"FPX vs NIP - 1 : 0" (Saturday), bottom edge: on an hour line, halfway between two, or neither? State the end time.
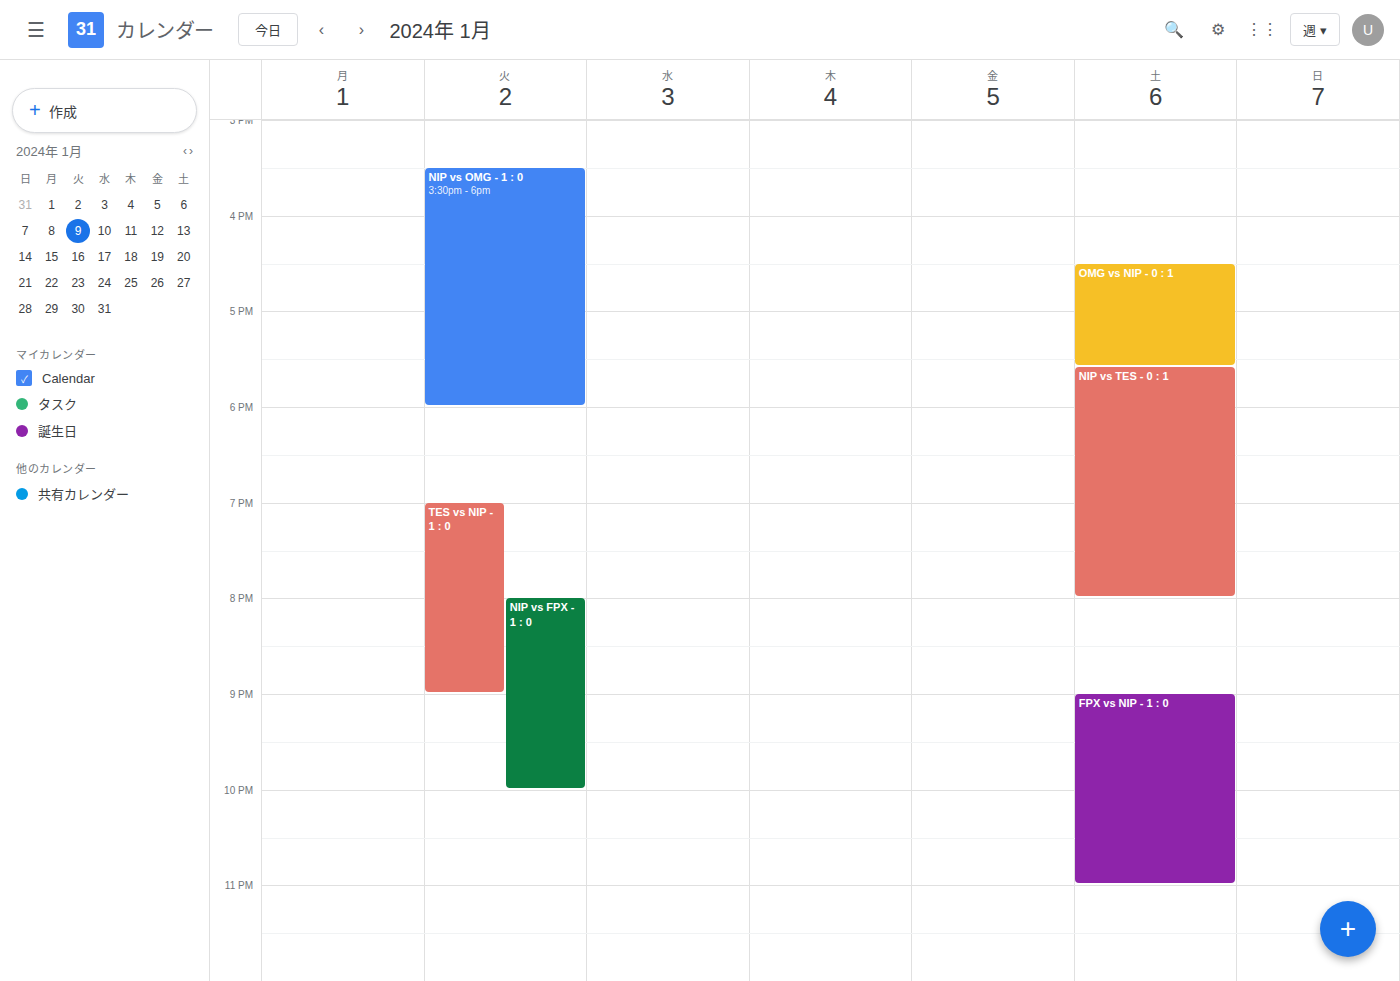
11:00 PM -- exactly on the 11 PM line.